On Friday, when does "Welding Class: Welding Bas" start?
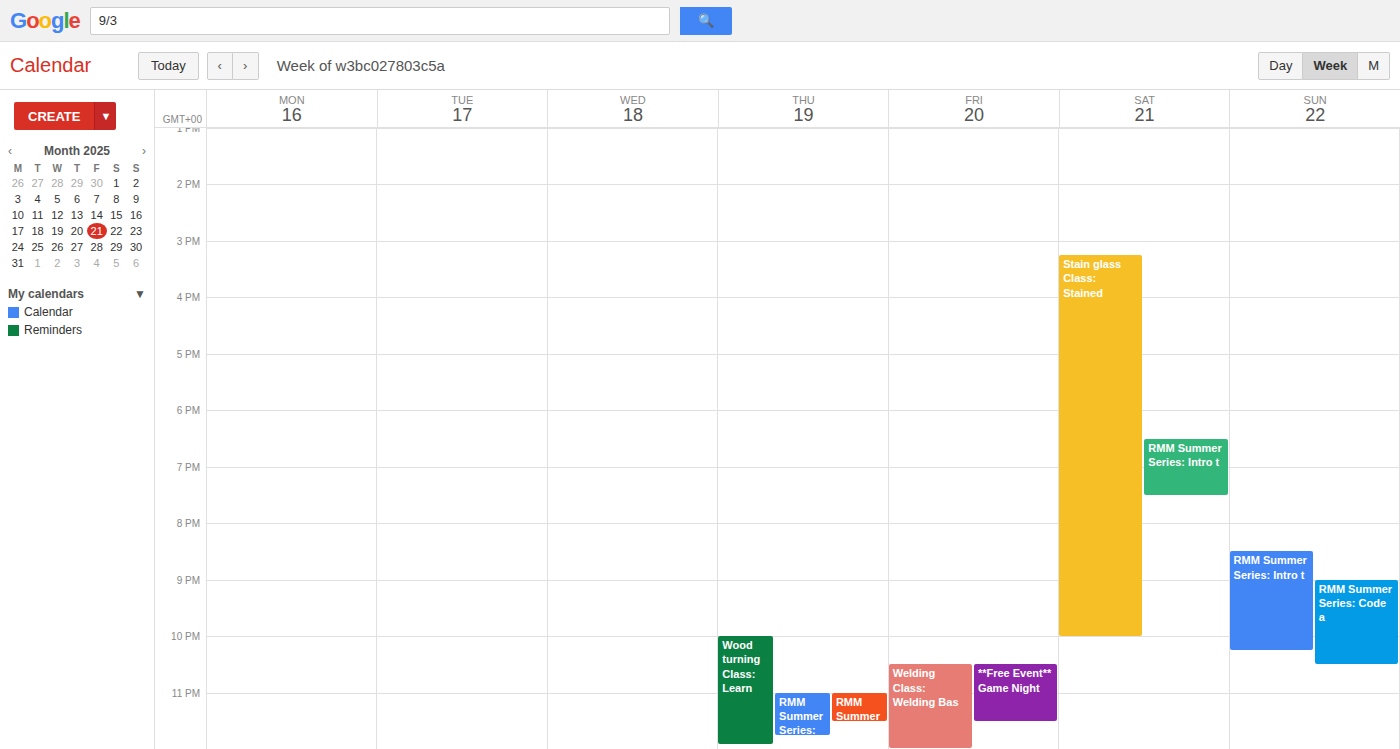
10:30 PM